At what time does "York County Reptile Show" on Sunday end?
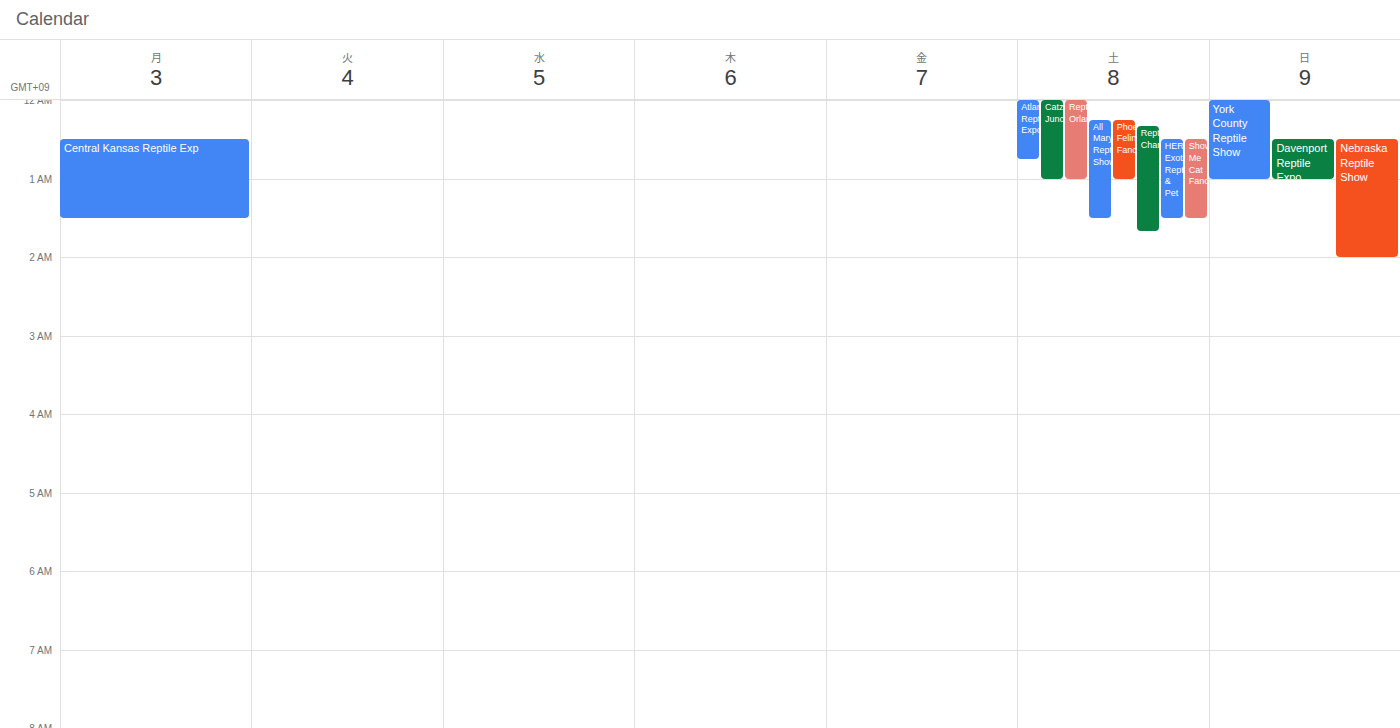
1:00 AM